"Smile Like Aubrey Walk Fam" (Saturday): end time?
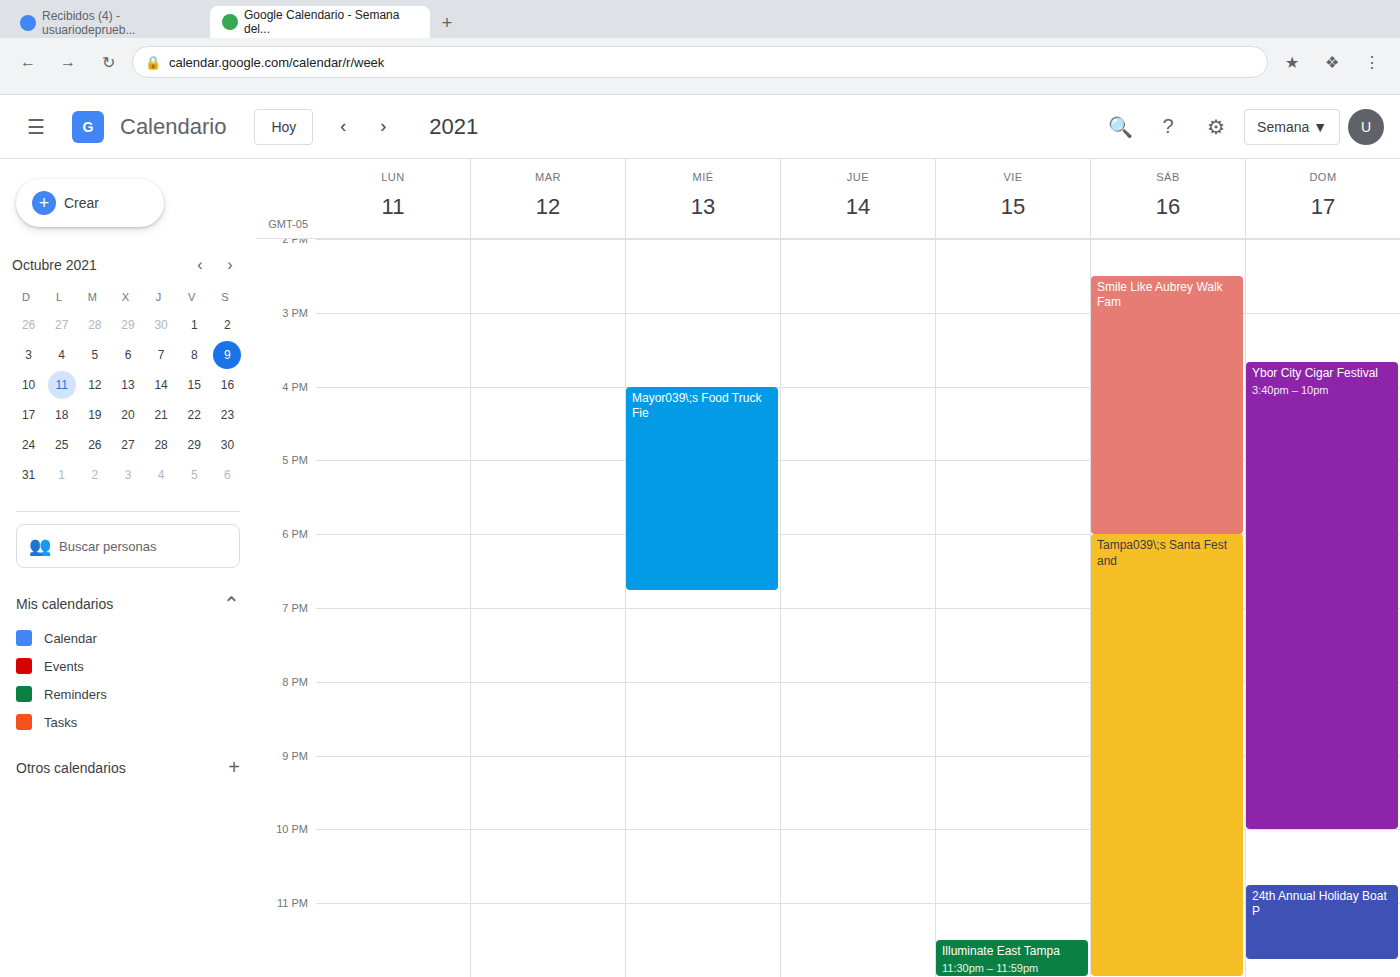
6:00 PM